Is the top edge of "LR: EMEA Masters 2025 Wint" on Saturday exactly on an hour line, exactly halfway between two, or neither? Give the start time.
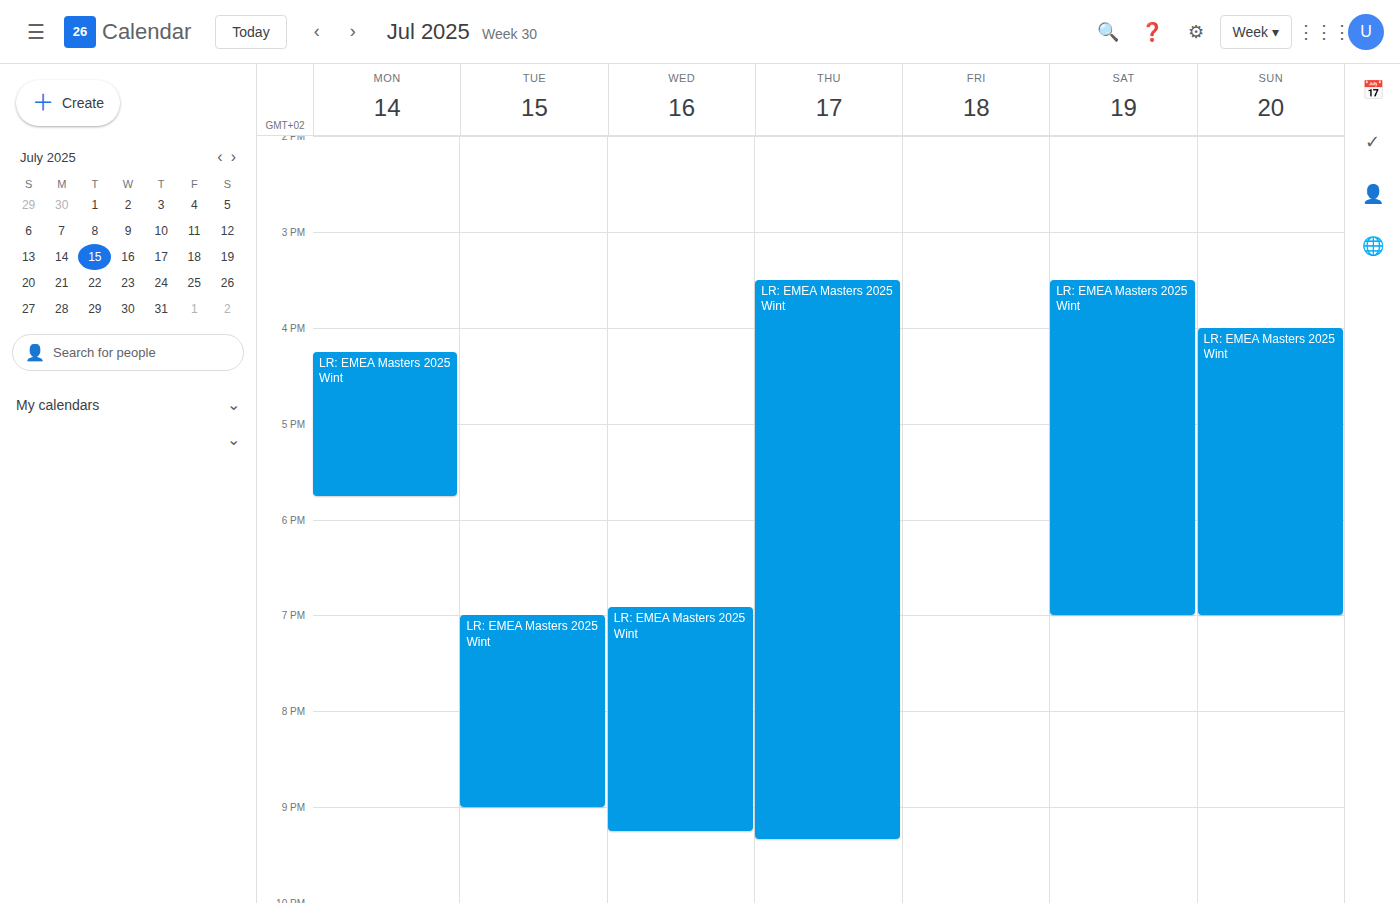
3:30 PM -- halfway between the 3 PM and 4 PM lines.